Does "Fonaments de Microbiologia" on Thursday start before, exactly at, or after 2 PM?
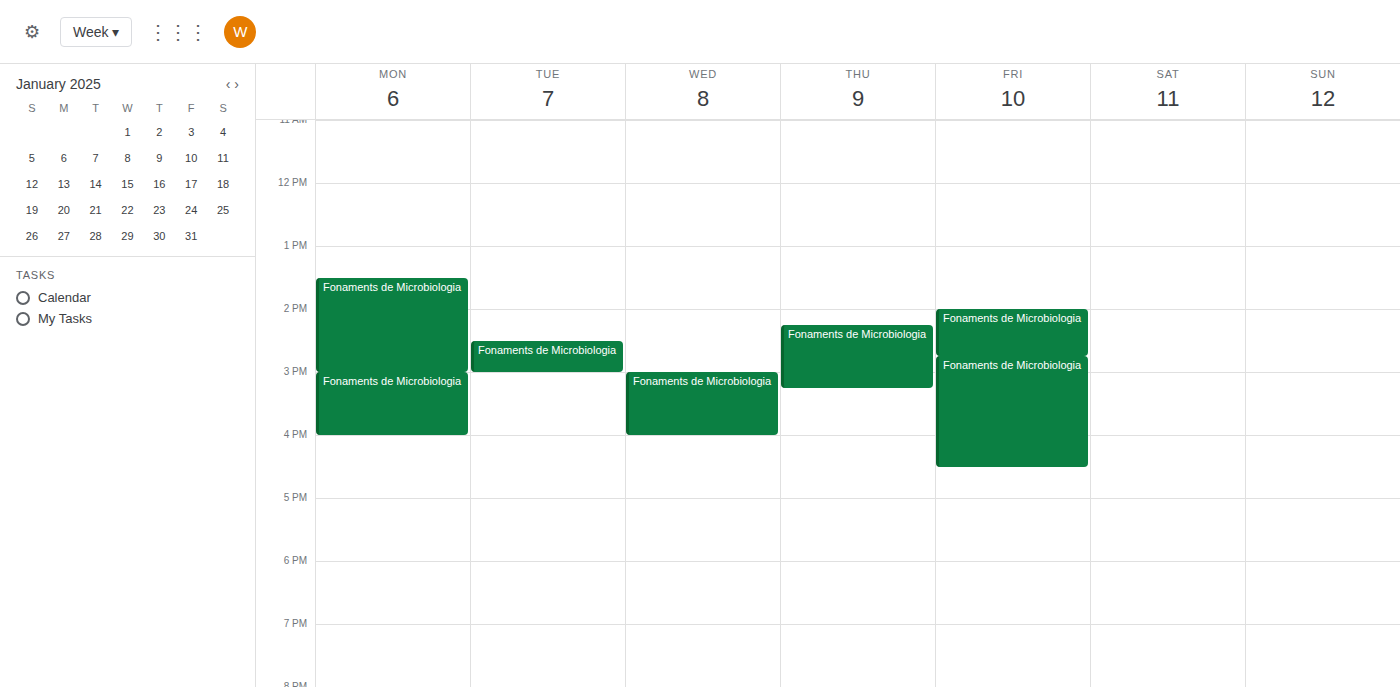
2:15 PM -- after 2 PM, 15 minutes below the 2 PM line.